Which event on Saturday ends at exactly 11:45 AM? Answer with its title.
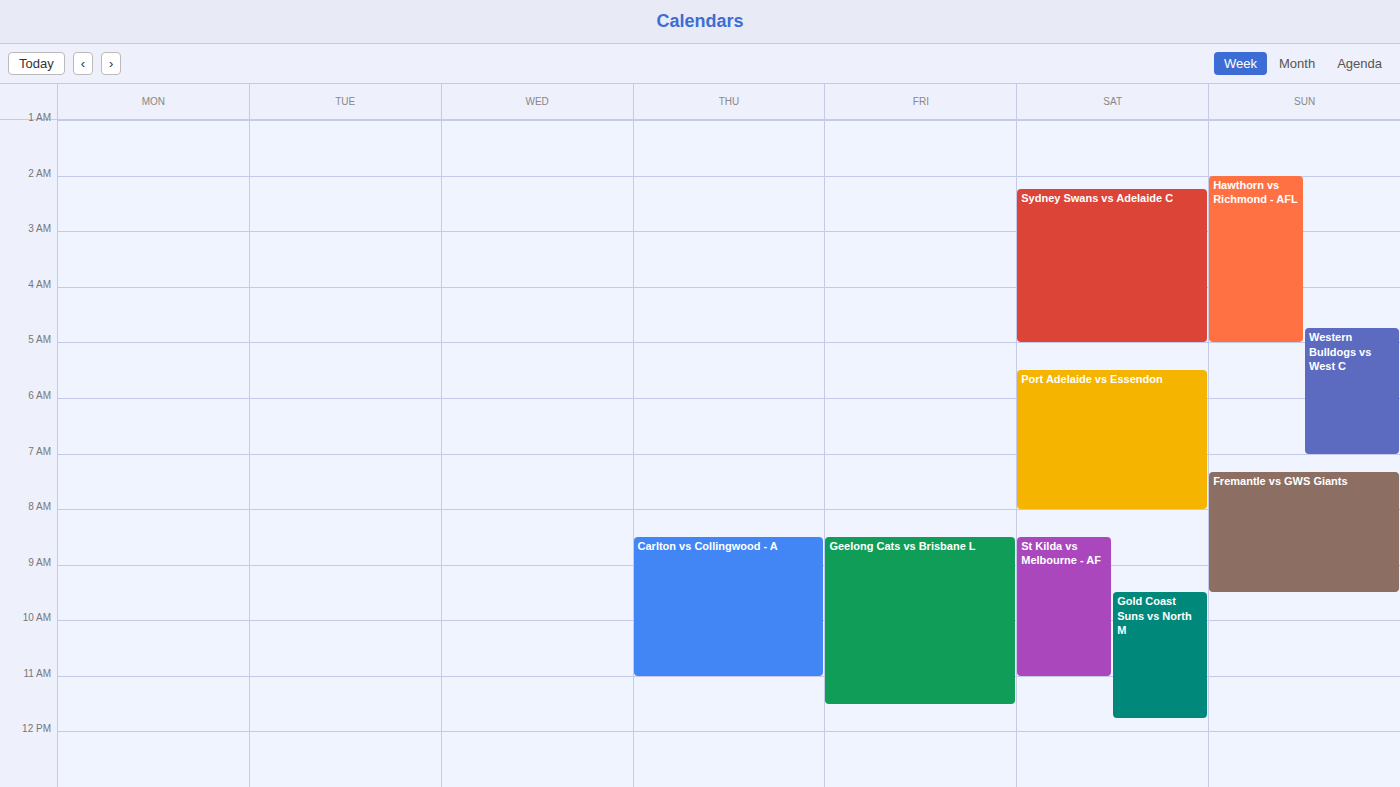
"Gold Coast Suns vs North M"